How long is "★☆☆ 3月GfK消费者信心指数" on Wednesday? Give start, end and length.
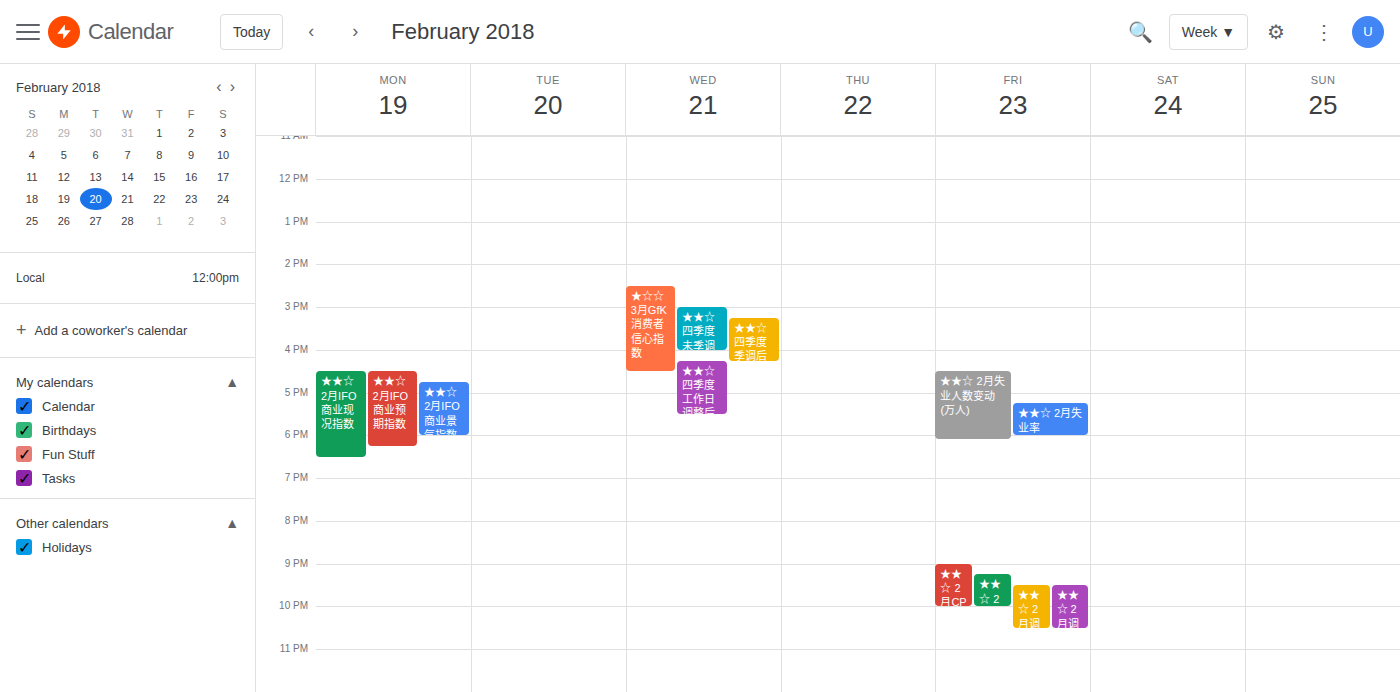
2:30 PM to 4:30 PM, 2 hours